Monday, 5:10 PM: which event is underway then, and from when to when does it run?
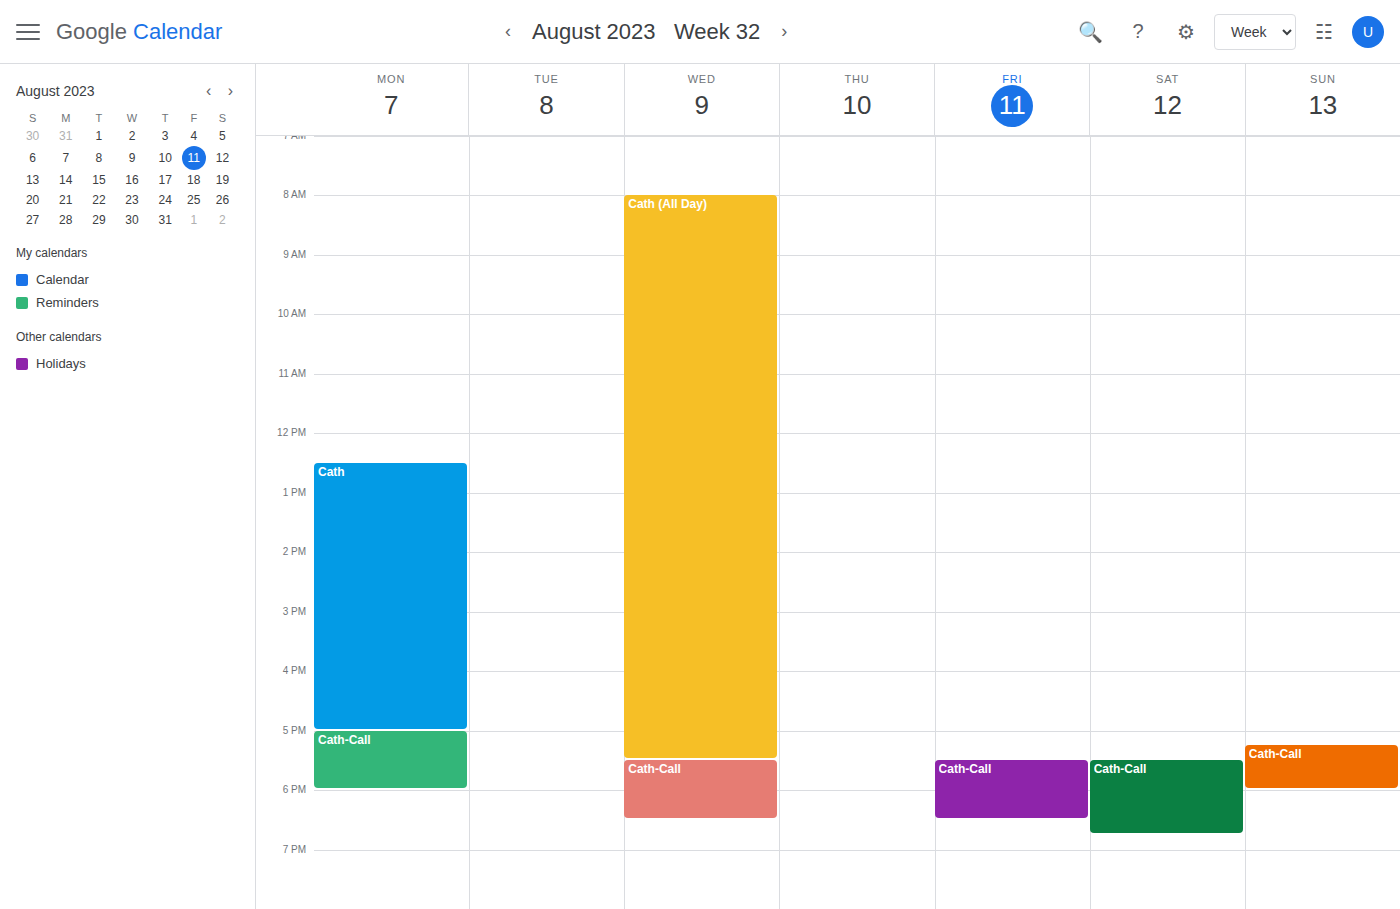
"Cath-Call", 5:00 PM to 6:00 PM